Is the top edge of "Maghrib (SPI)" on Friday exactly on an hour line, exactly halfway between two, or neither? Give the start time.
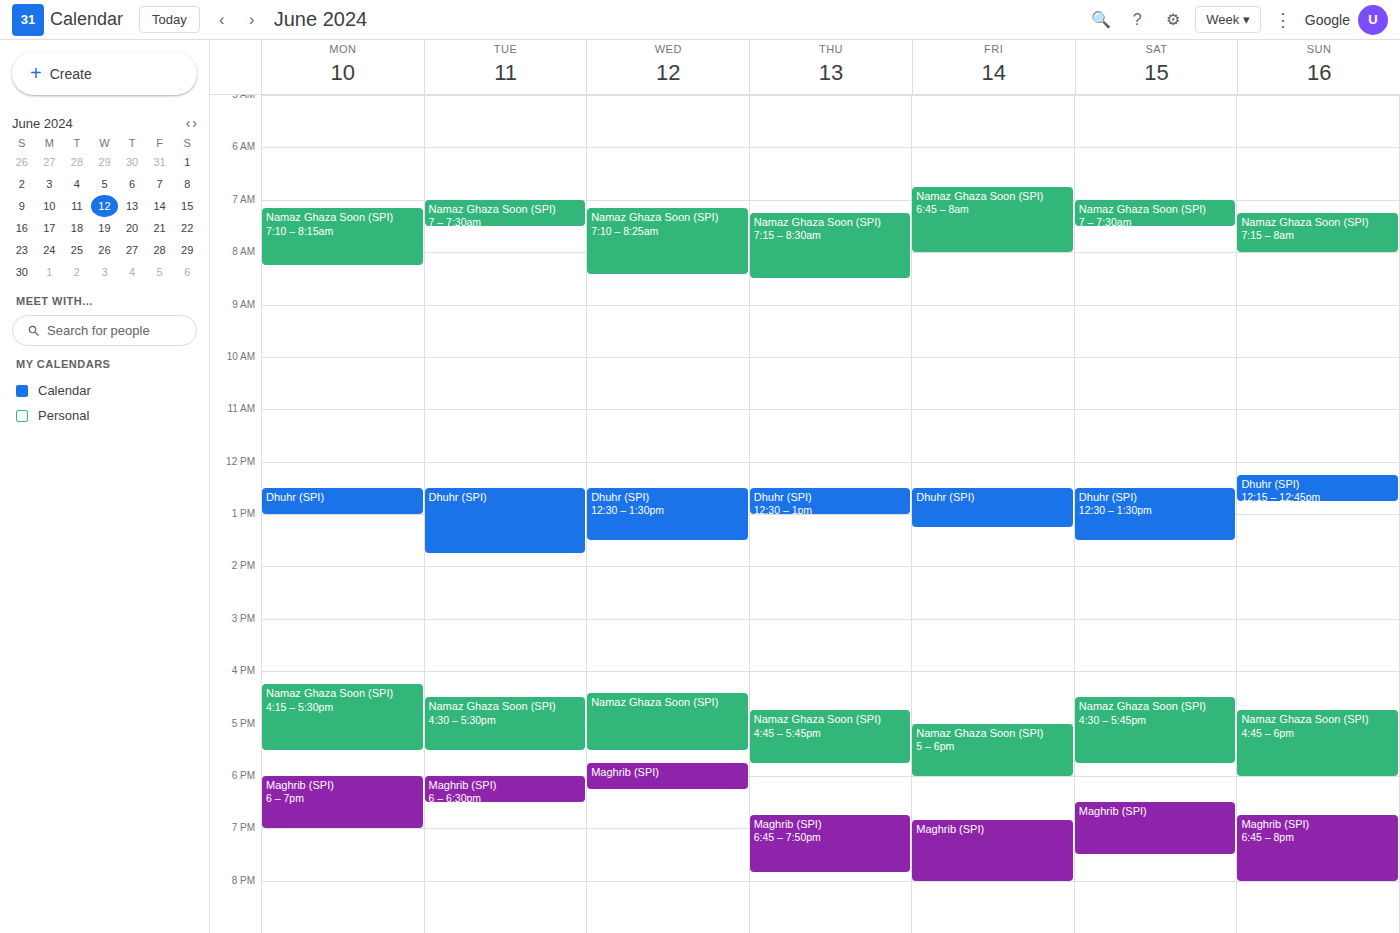
6:50 PM -- neither: 50 minutes below the 6 PM line and 10 minutes above the 7 PM line.